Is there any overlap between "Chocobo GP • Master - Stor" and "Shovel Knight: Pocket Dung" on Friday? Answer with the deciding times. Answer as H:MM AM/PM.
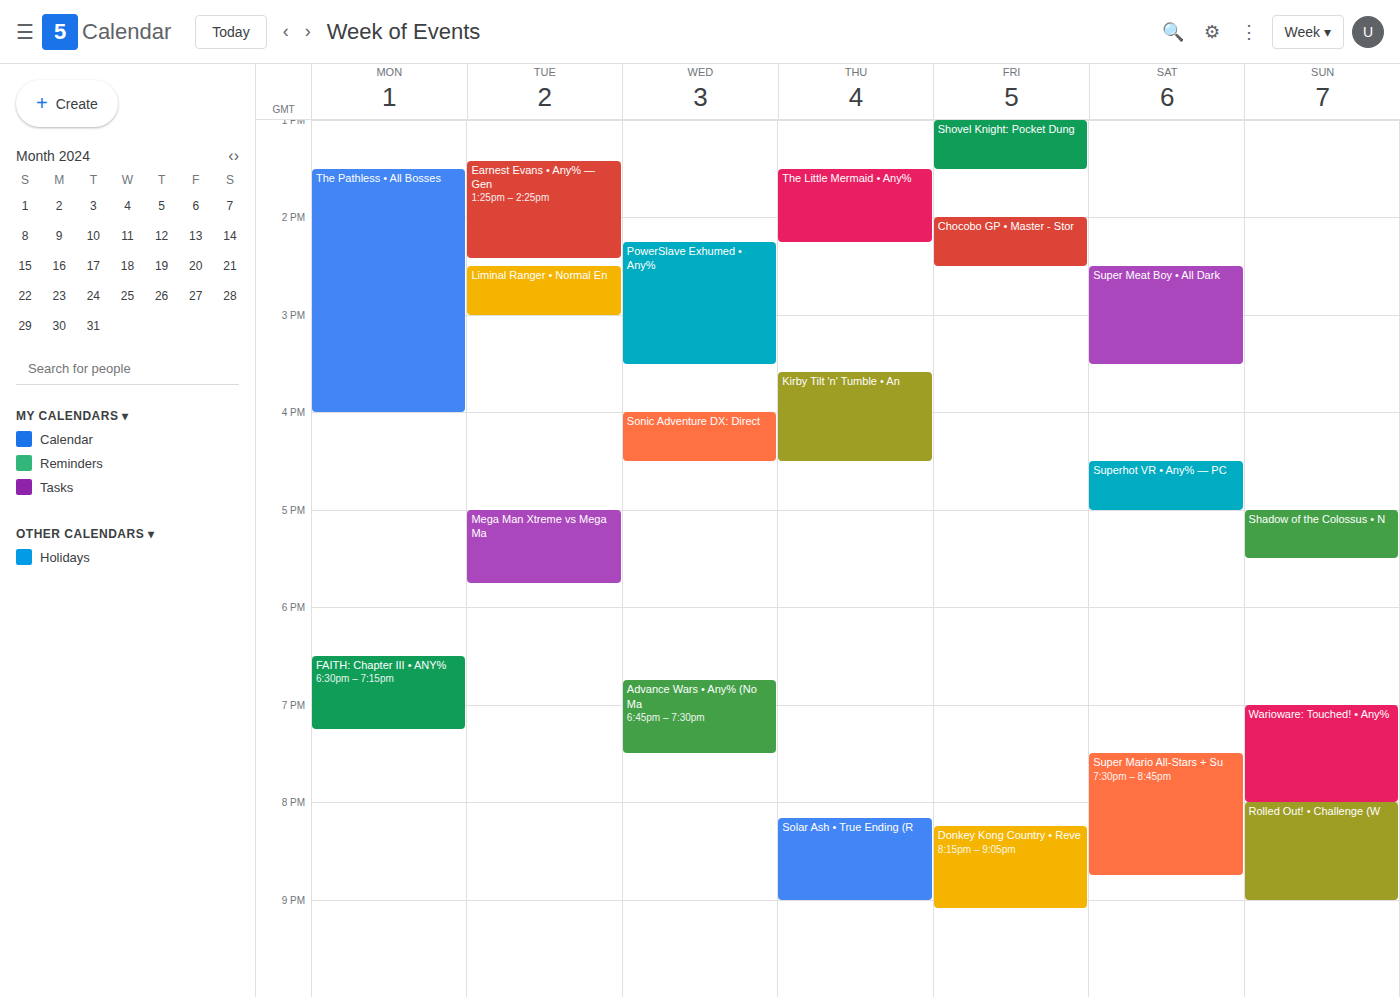
"Shovel Knight: Pocket Dung" ends at 1:30 PM and "Chocobo GP • Master - Stor" starts at 2:00 PM -- no overlap.